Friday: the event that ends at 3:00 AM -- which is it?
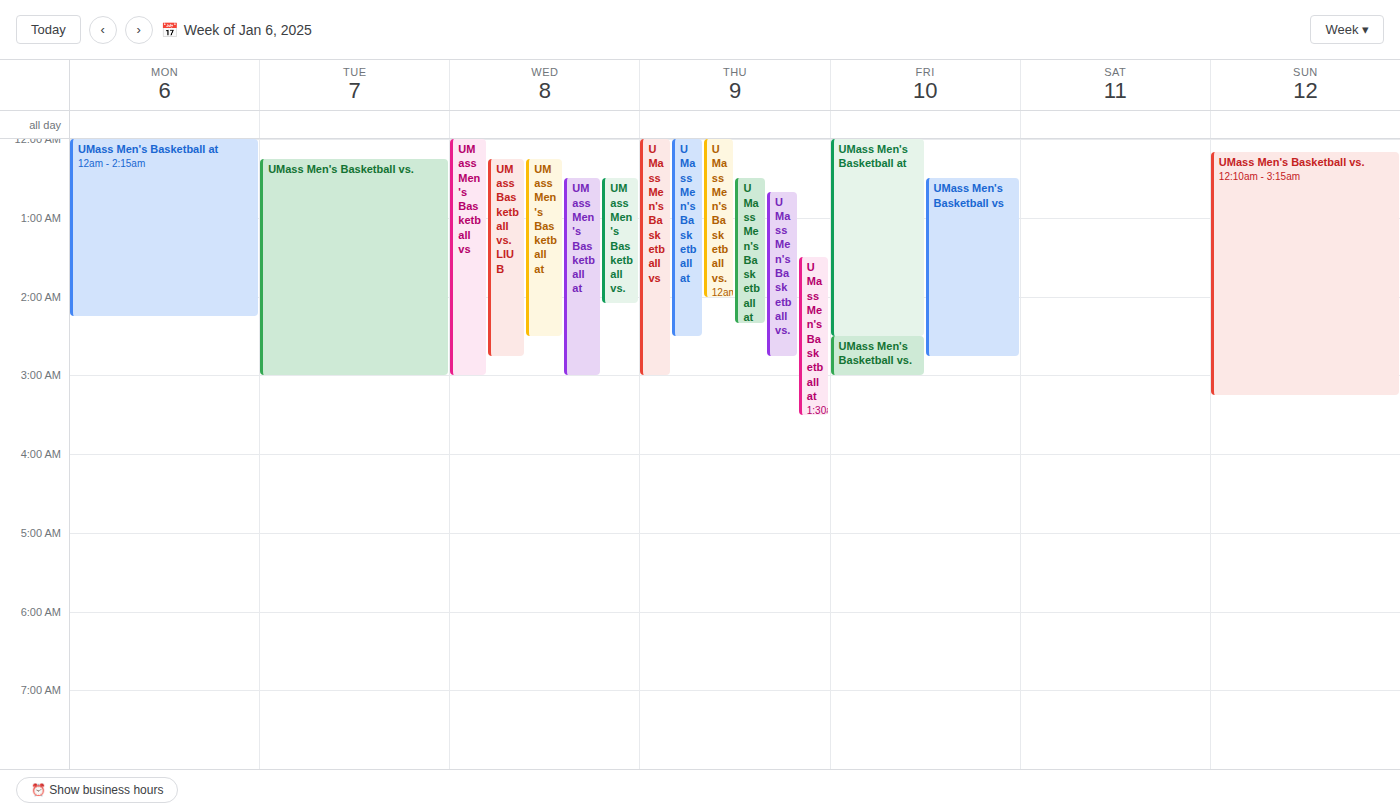
"UMass Men's Basketball vs."